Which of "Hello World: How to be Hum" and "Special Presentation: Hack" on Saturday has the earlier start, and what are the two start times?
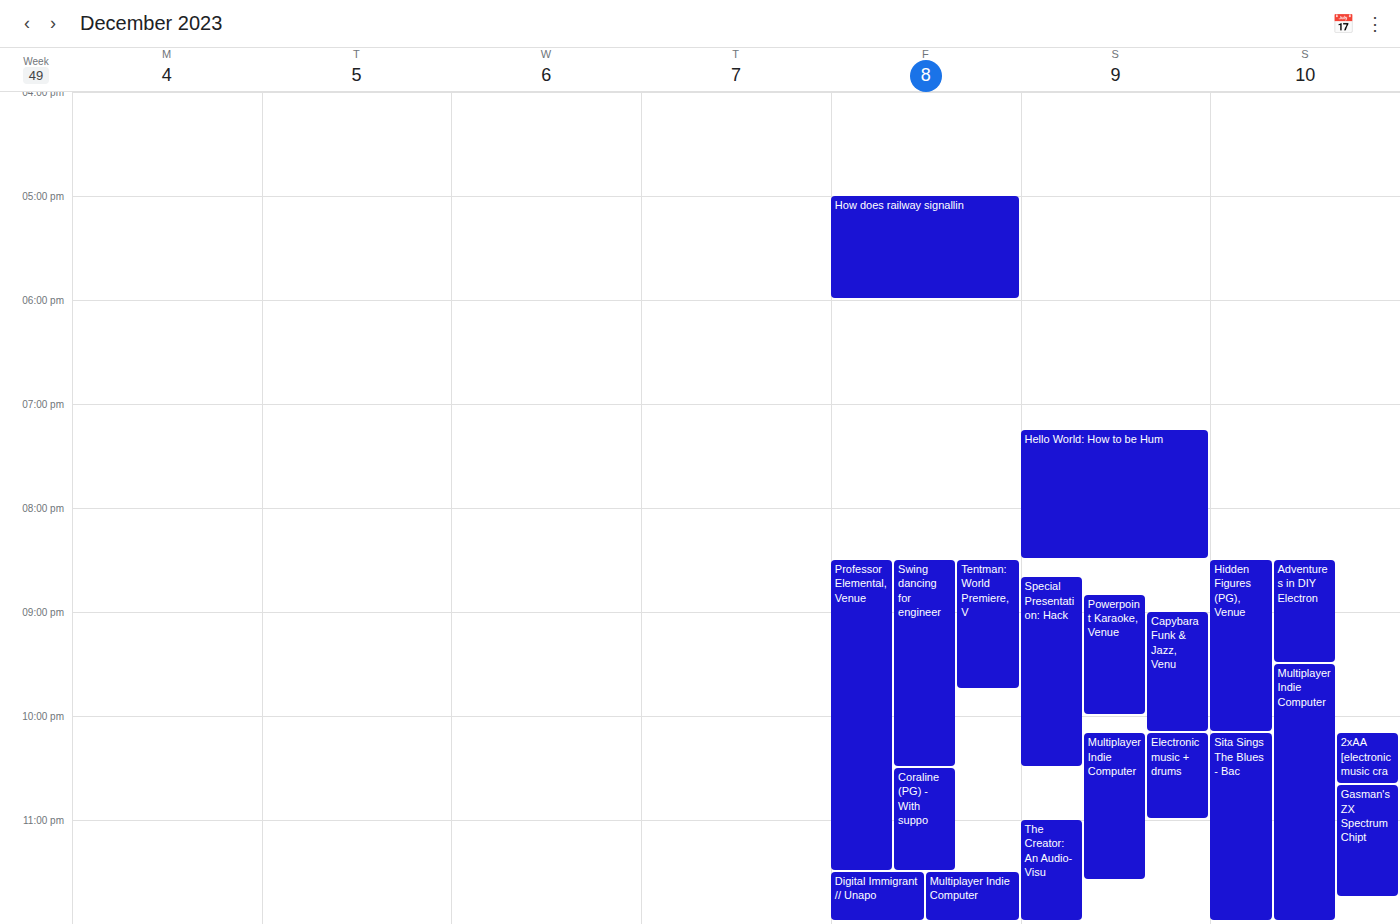
"Hello World: How to be Hum" 19:15; "Special Presentation: Hack" 20:40.